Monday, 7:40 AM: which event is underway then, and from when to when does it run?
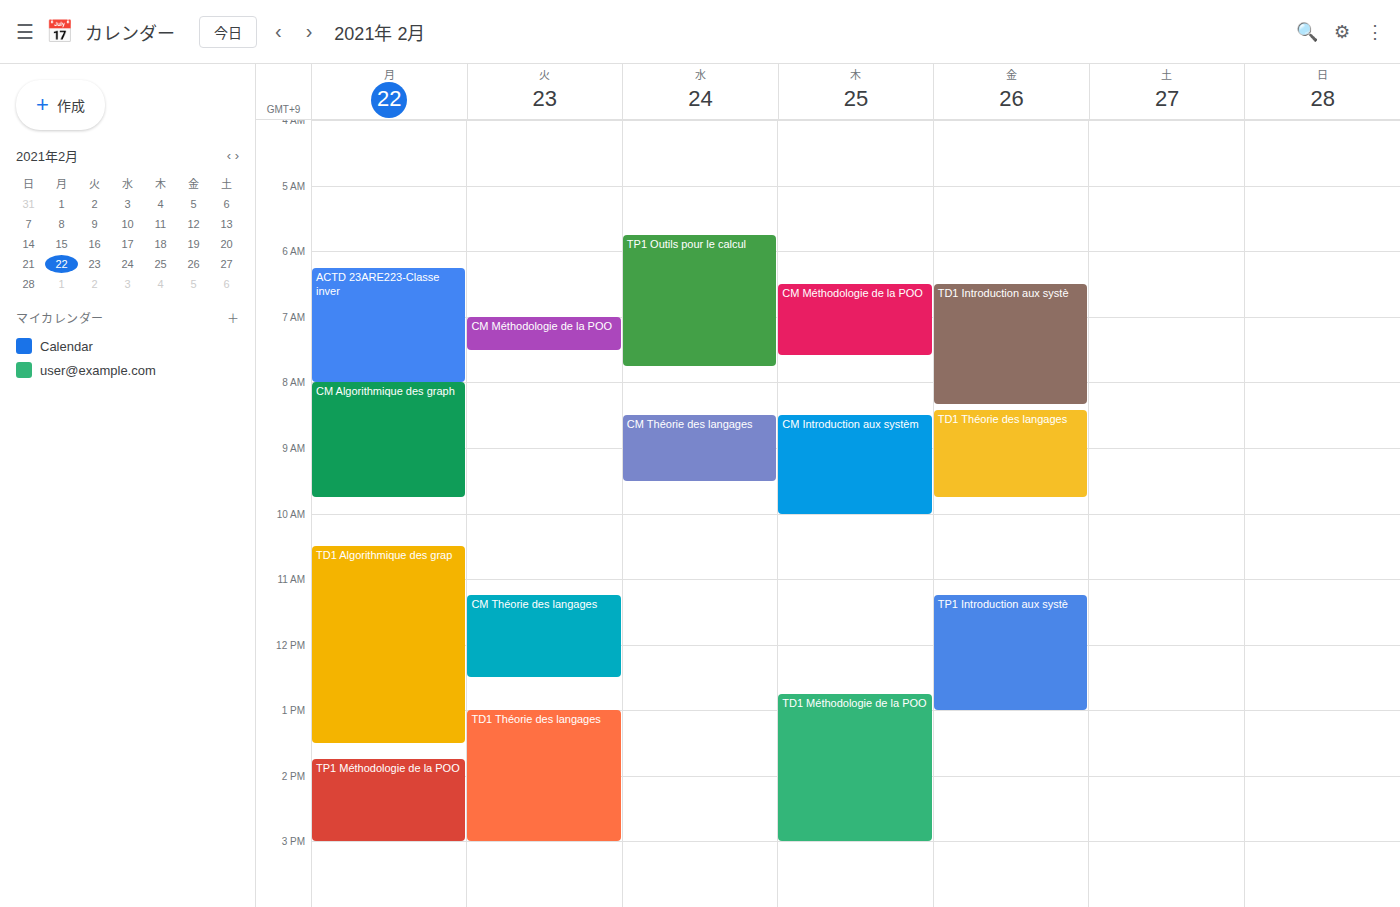
"ACTD 23ARE223-Classe inver", 6:15 AM to 8:00 AM